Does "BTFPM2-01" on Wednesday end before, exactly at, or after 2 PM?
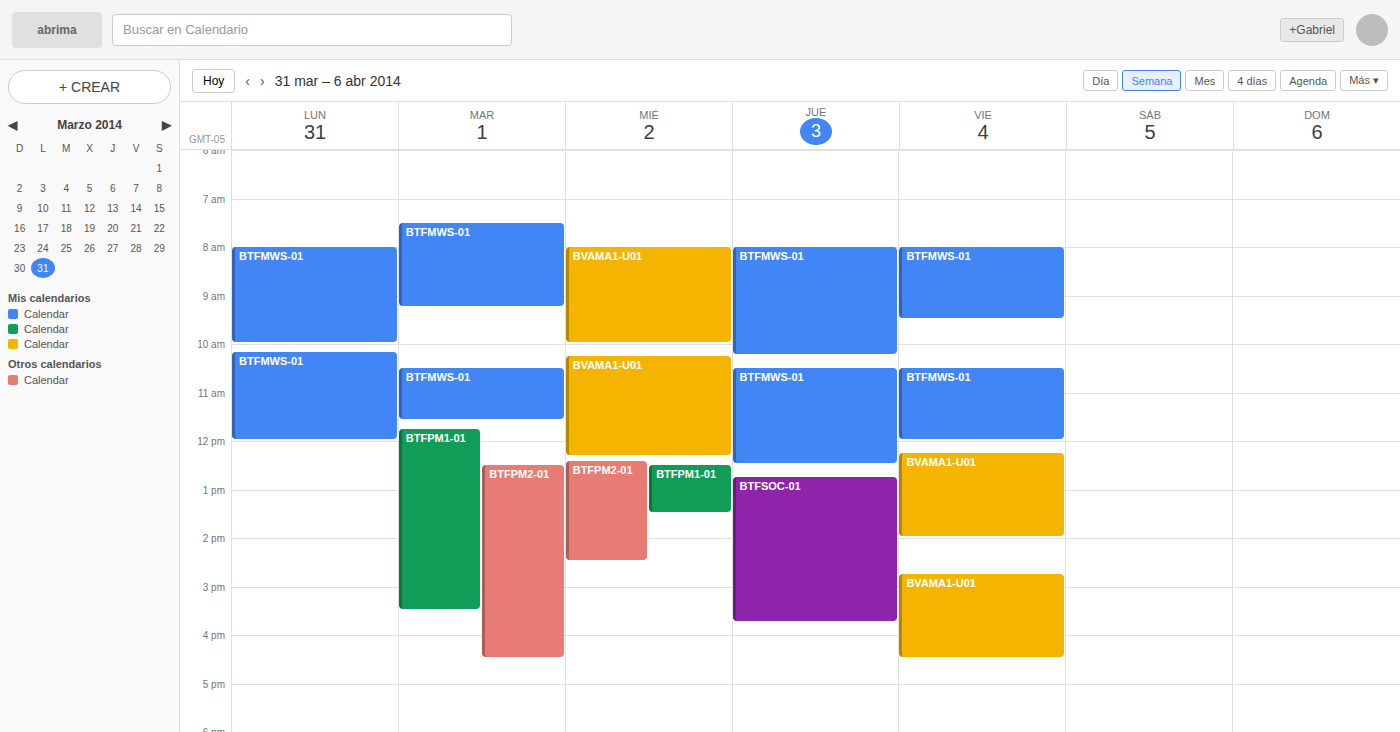
2:30 PM -- after 2 PM, 30 minutes below the 2 PM line.